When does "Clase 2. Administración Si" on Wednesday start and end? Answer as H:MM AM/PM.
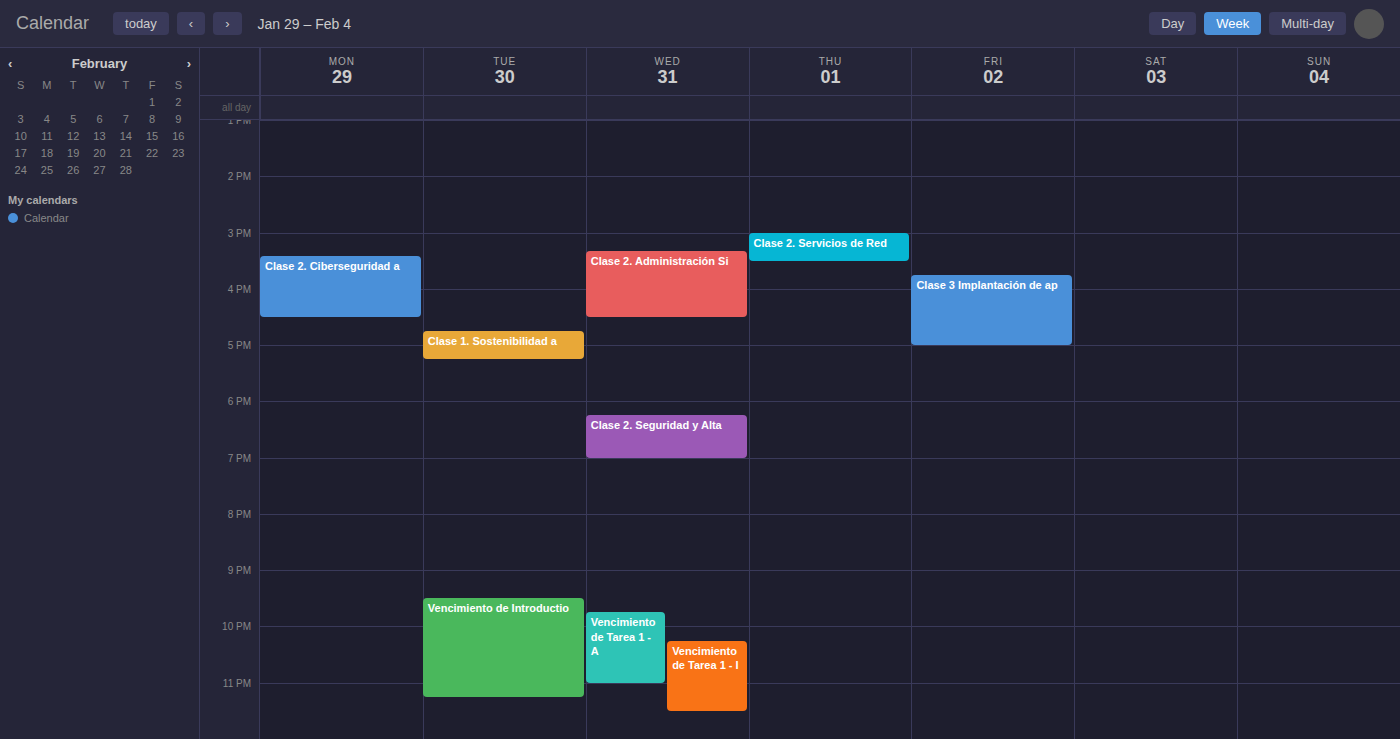
3:20 PM to 4:30 PM